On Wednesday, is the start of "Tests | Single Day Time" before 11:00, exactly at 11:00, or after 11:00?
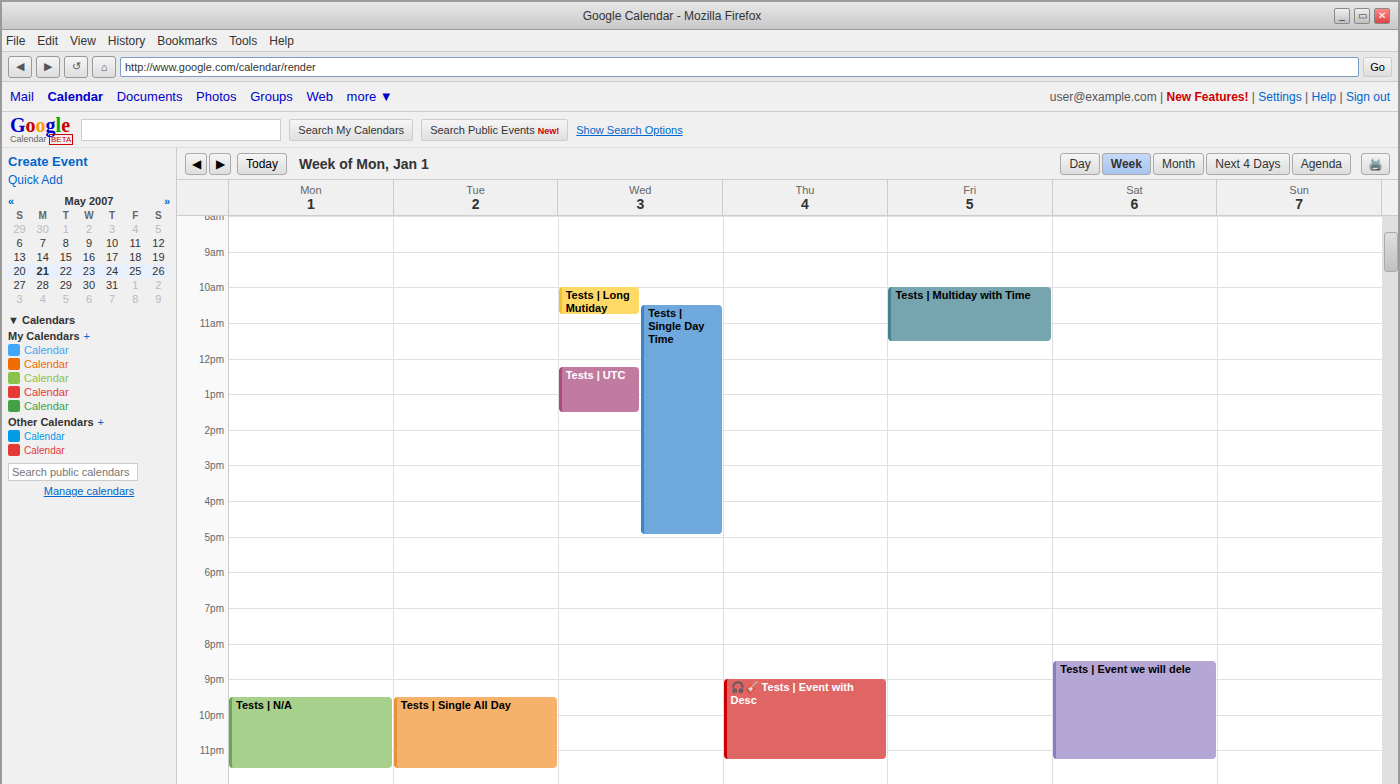
10:30 -- before 11:00, 30 minutes above the 11:00 line.